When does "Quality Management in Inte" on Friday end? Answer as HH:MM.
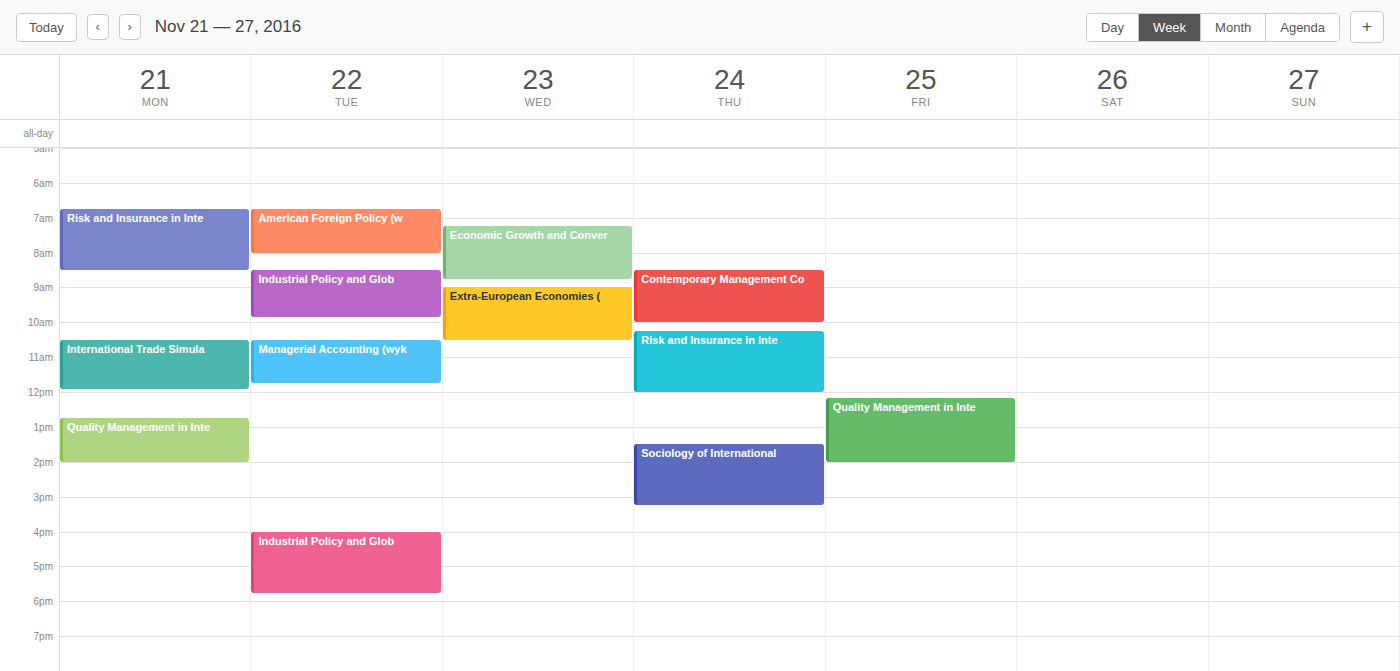
14:00